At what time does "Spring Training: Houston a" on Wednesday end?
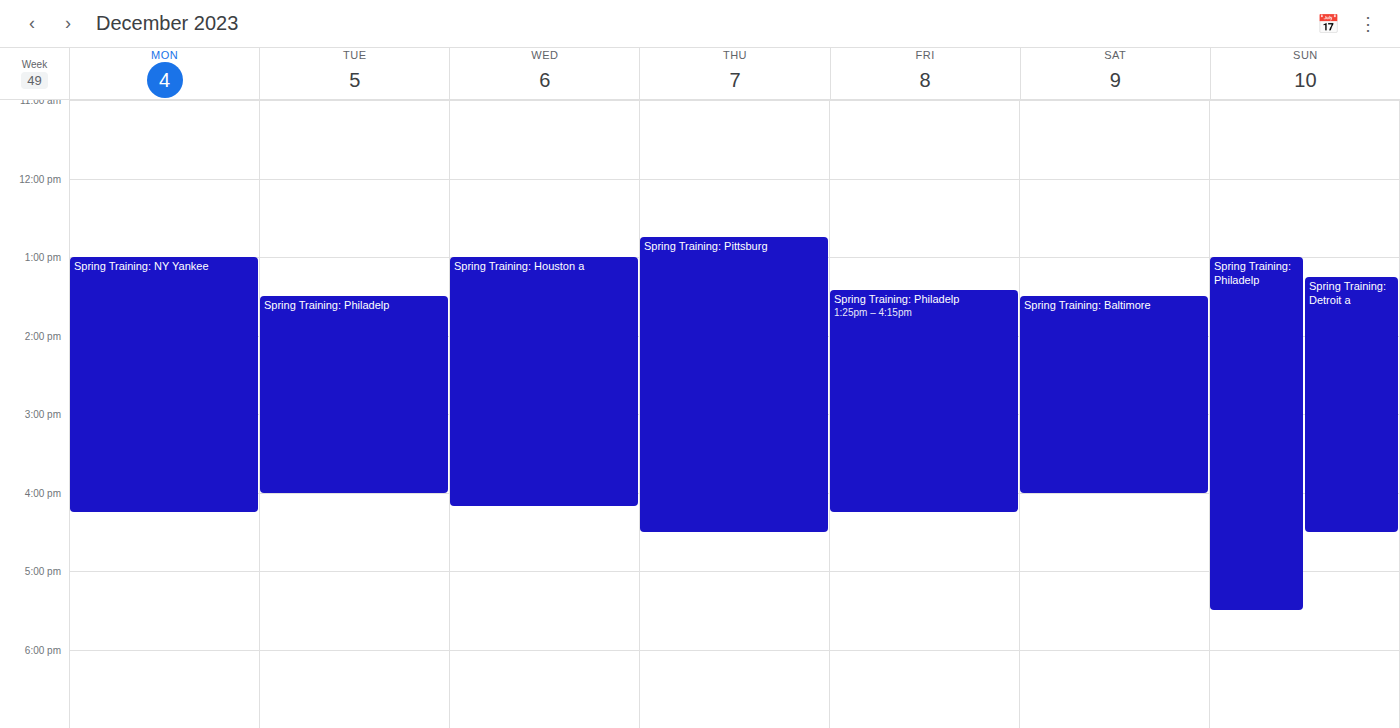
4:10 PM